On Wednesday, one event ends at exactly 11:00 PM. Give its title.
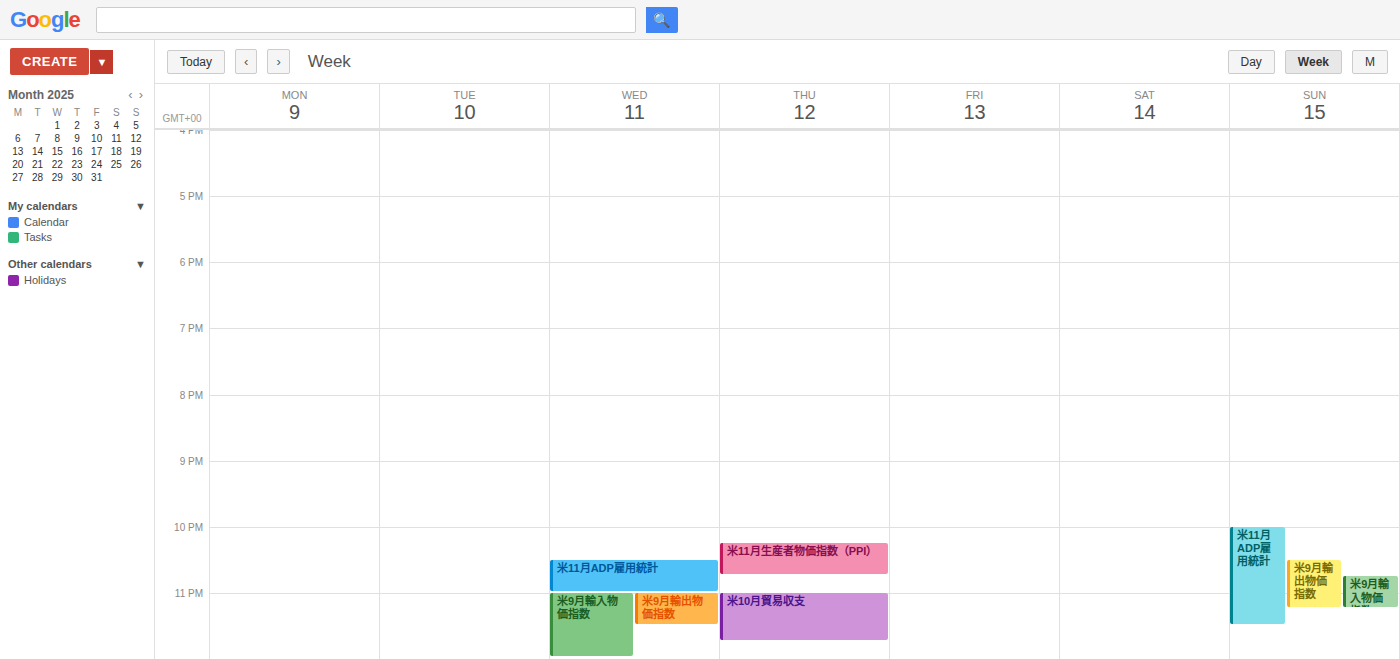
"米11月ADP雇用統計"